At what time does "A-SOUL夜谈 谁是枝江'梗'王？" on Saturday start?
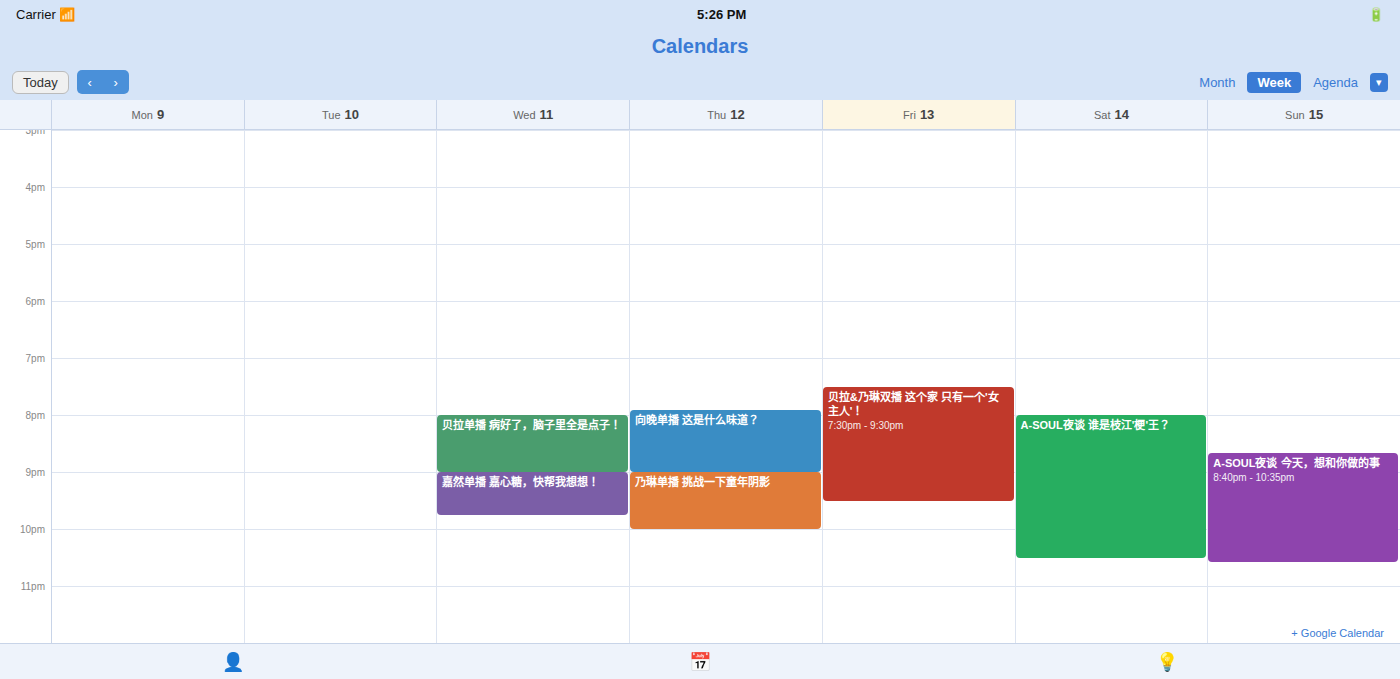
20:00